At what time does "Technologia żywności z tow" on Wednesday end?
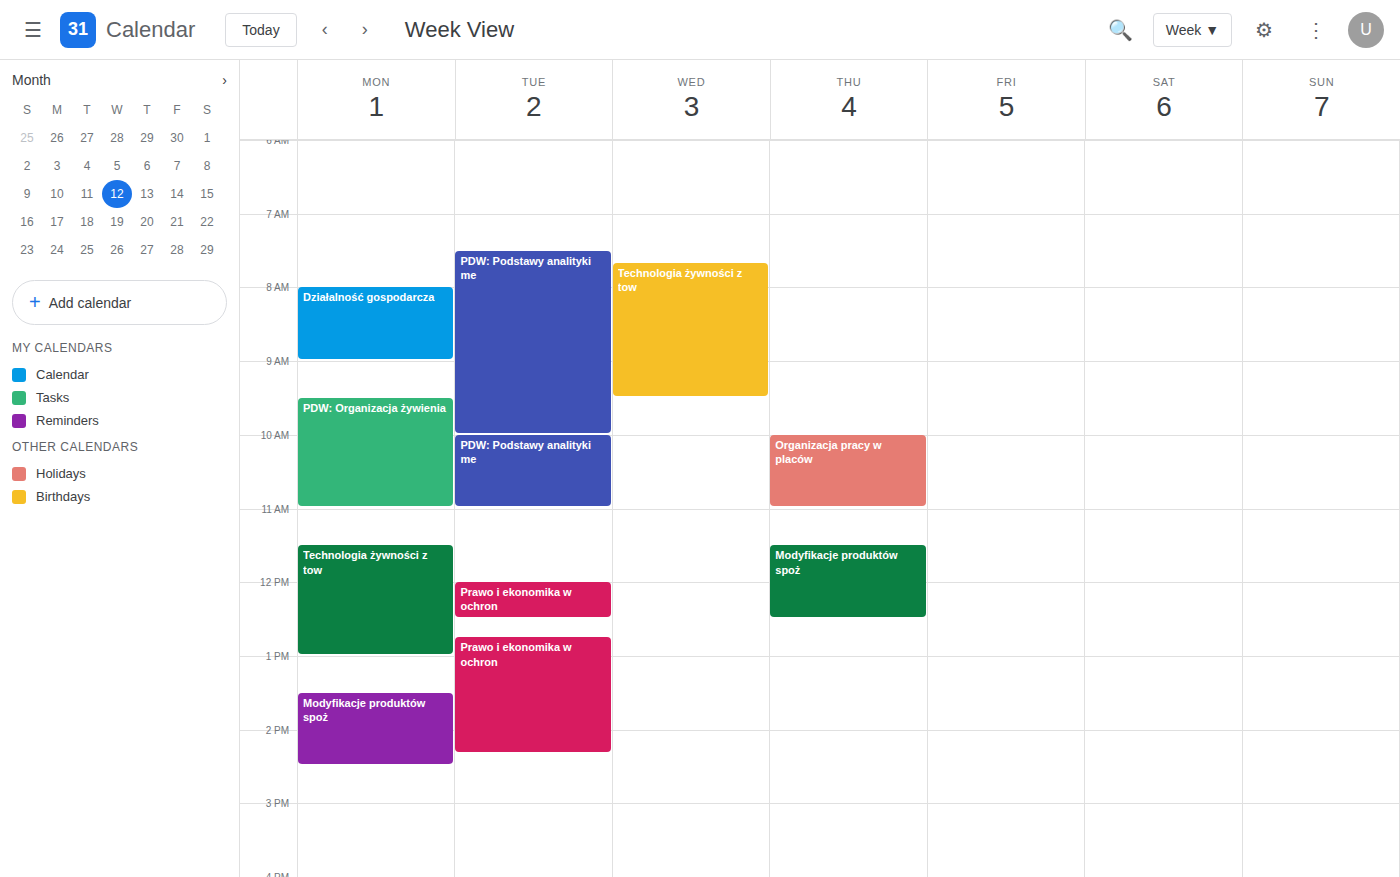
9:30 AM